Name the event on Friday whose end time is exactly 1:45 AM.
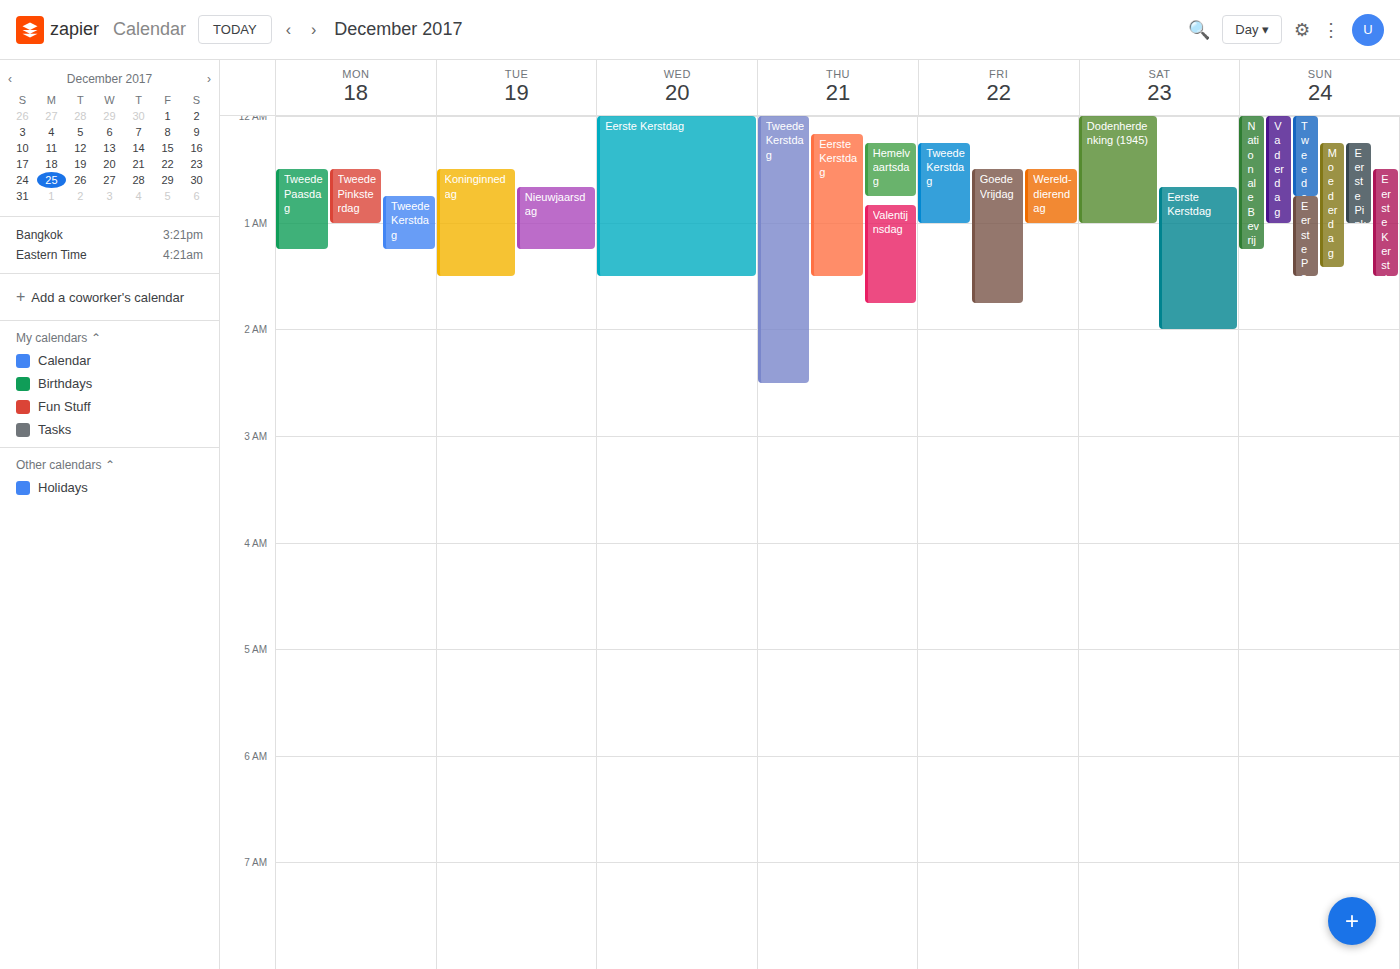
"Goede Vrijdag"